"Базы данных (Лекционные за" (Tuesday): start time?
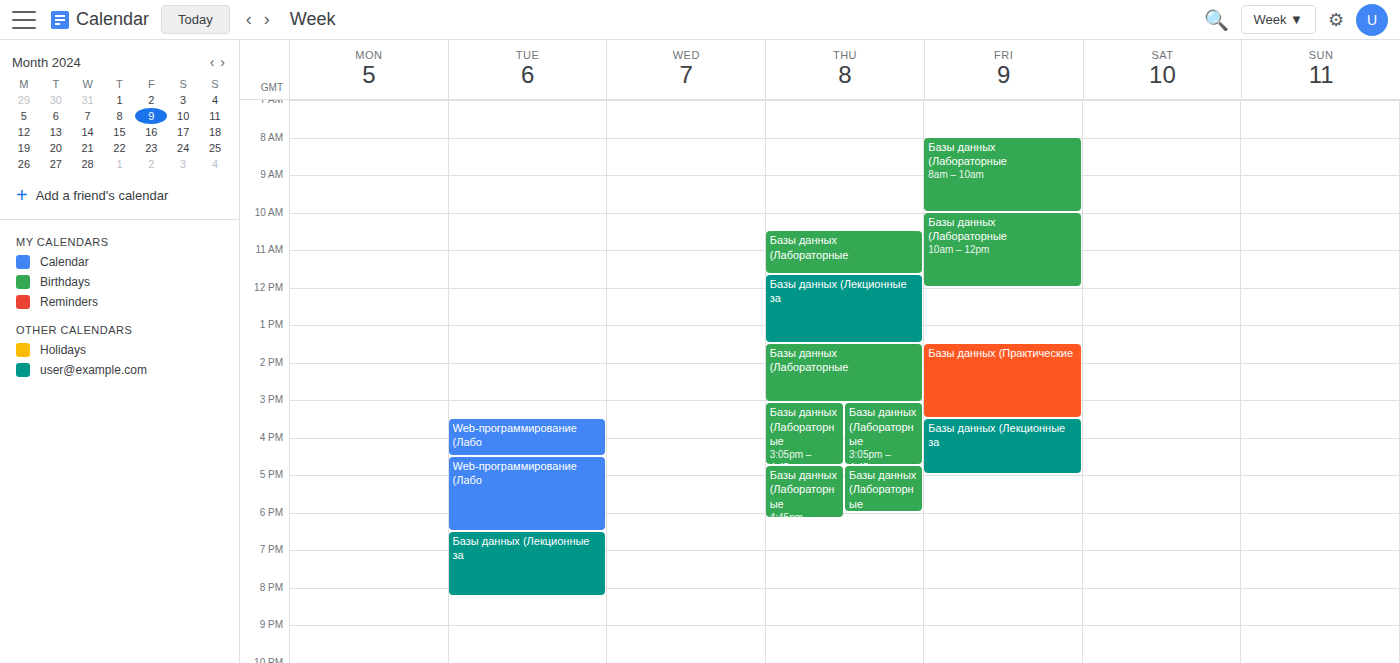
6:30 PM